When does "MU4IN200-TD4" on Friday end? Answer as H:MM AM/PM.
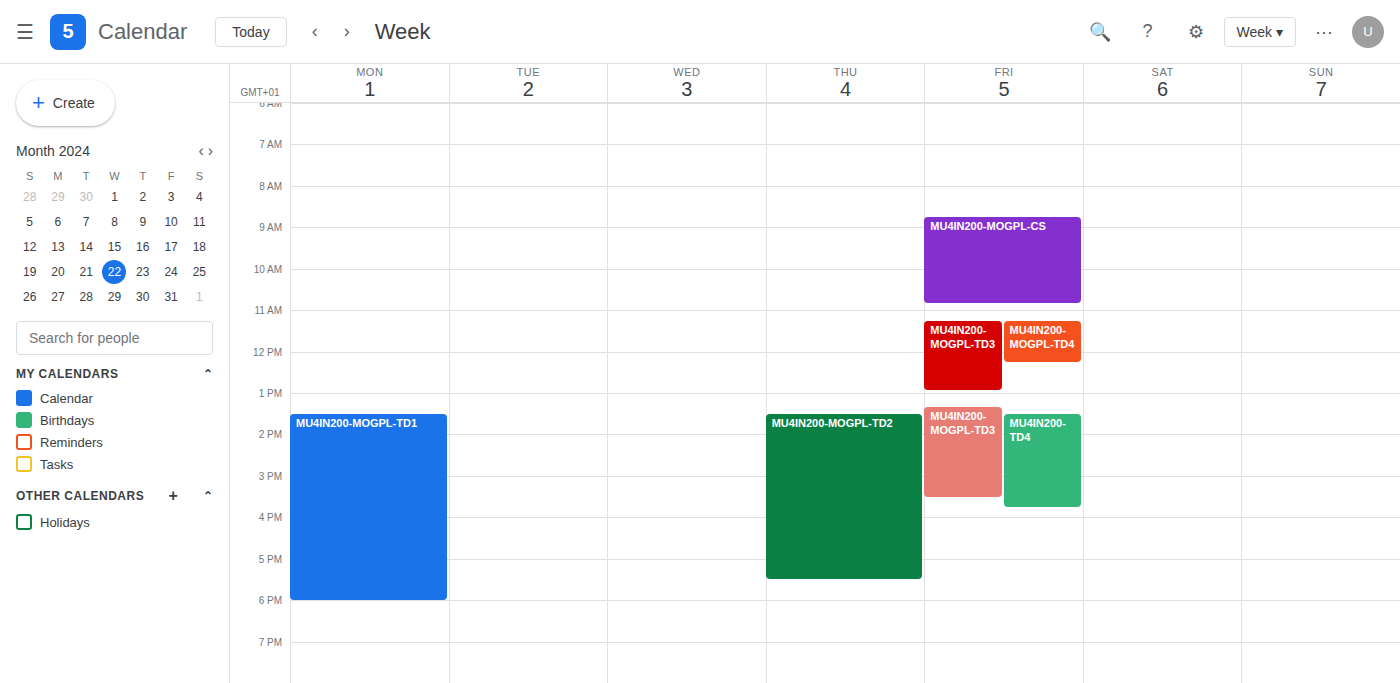
3:45 PM